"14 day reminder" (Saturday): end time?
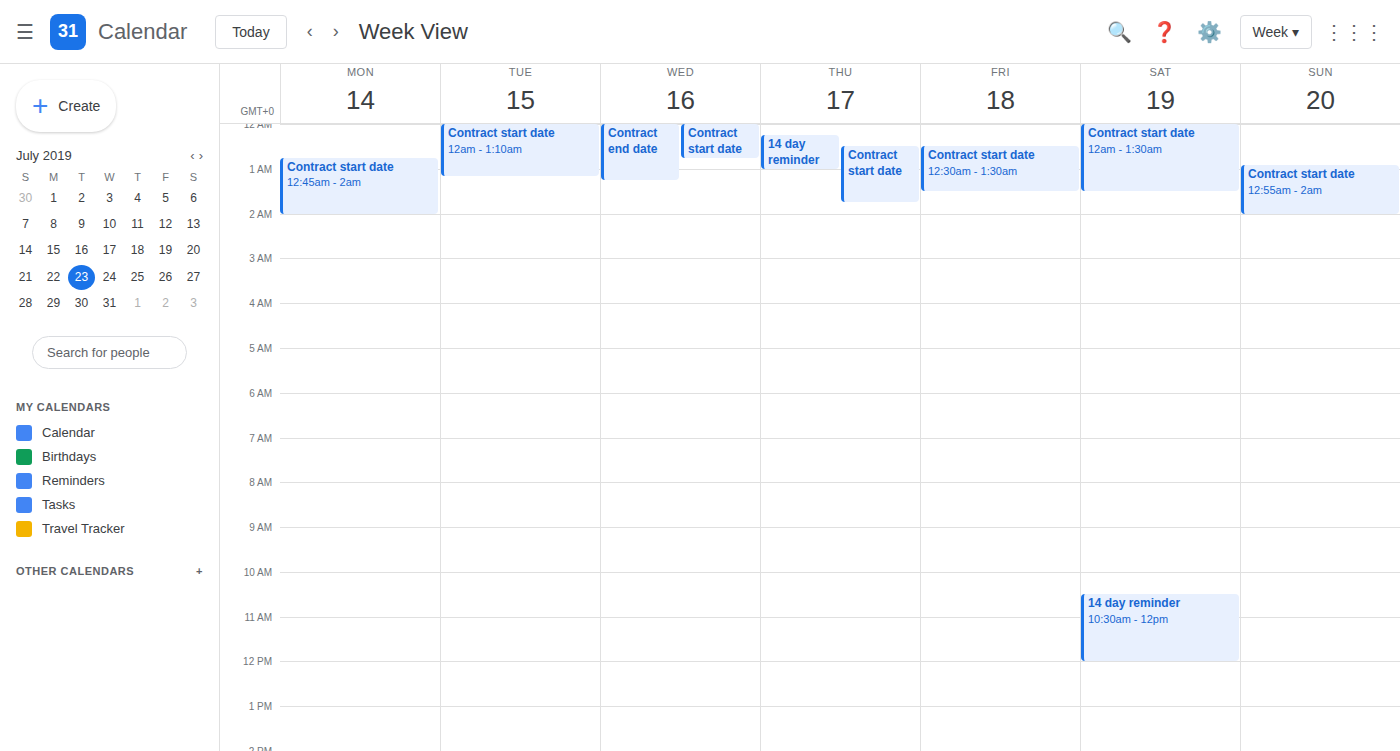
12:00 PM